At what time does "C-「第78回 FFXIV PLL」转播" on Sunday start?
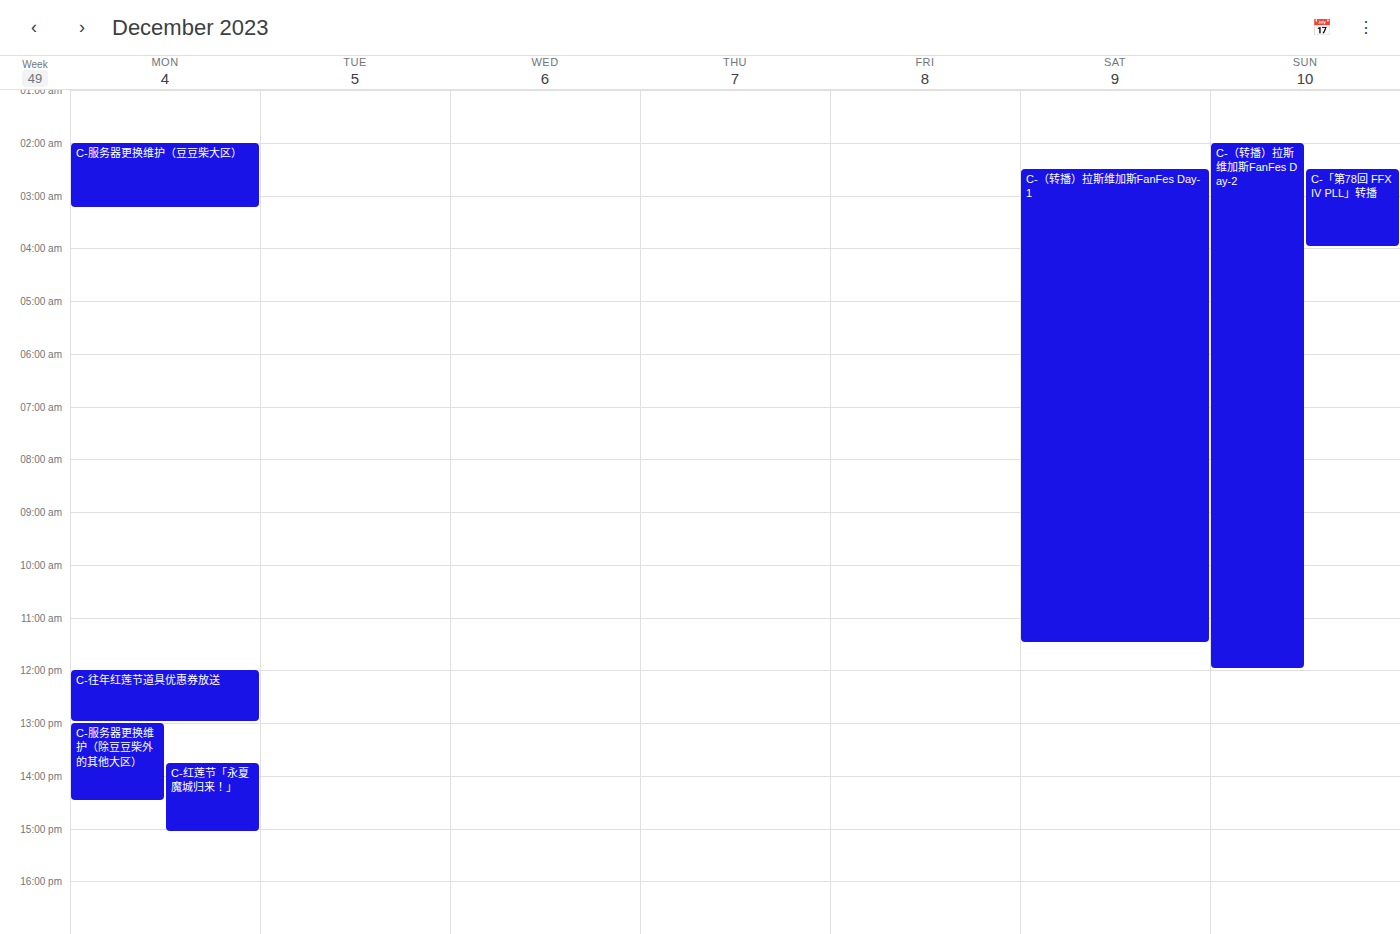
02:30